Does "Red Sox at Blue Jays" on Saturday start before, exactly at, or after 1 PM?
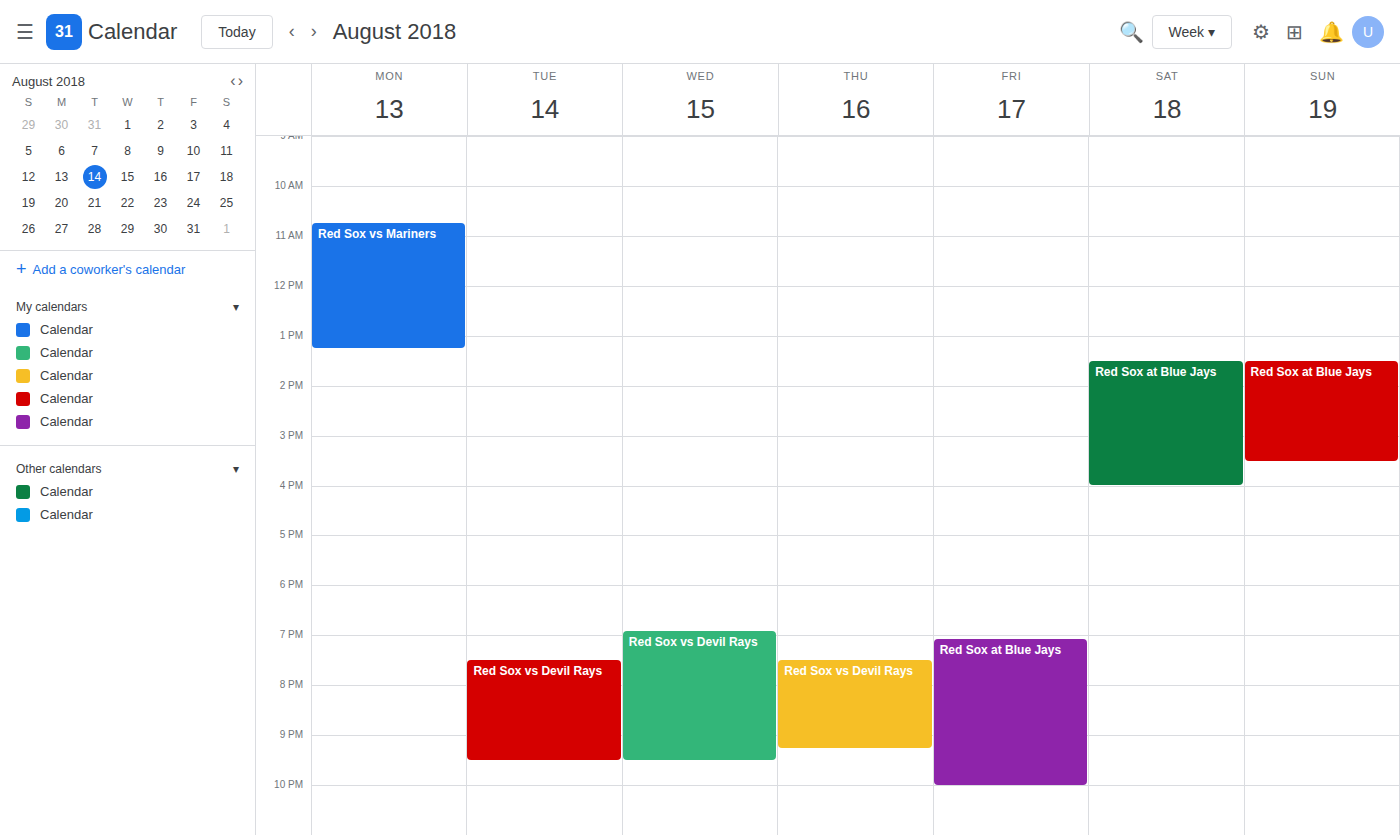
1:30 PM -- after 1 PM, 30 minutes below the 1 PM line.